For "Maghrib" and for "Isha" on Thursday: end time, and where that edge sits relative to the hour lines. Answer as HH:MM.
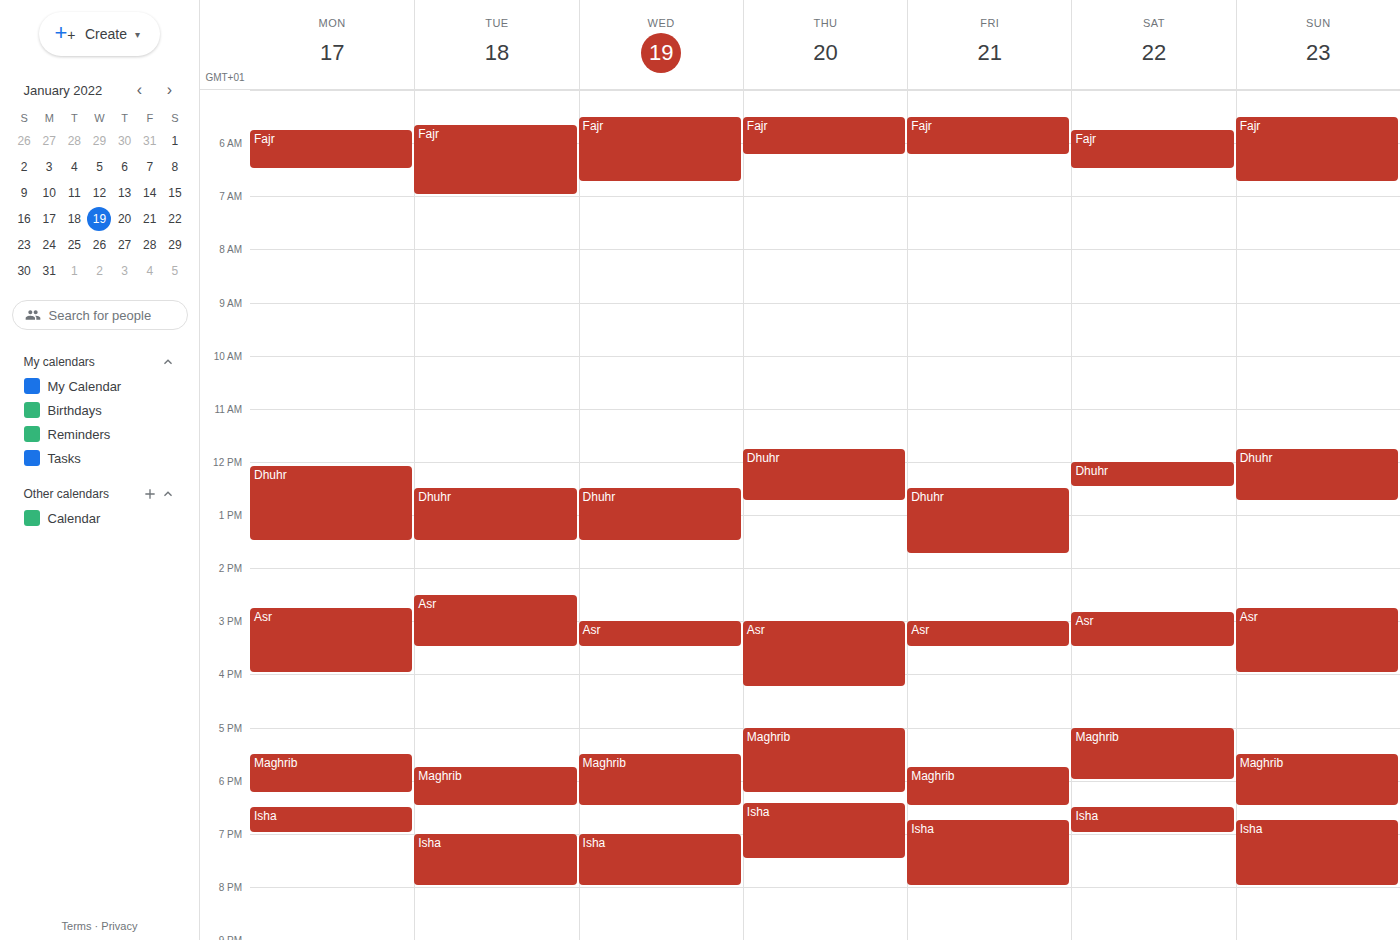
"Maghrib": 18:15, neither: a quarter of the way from the 18:00 line to the 19:00 line. "Isha": 19:30, halfway between the 19:00 and 20:00 lines.